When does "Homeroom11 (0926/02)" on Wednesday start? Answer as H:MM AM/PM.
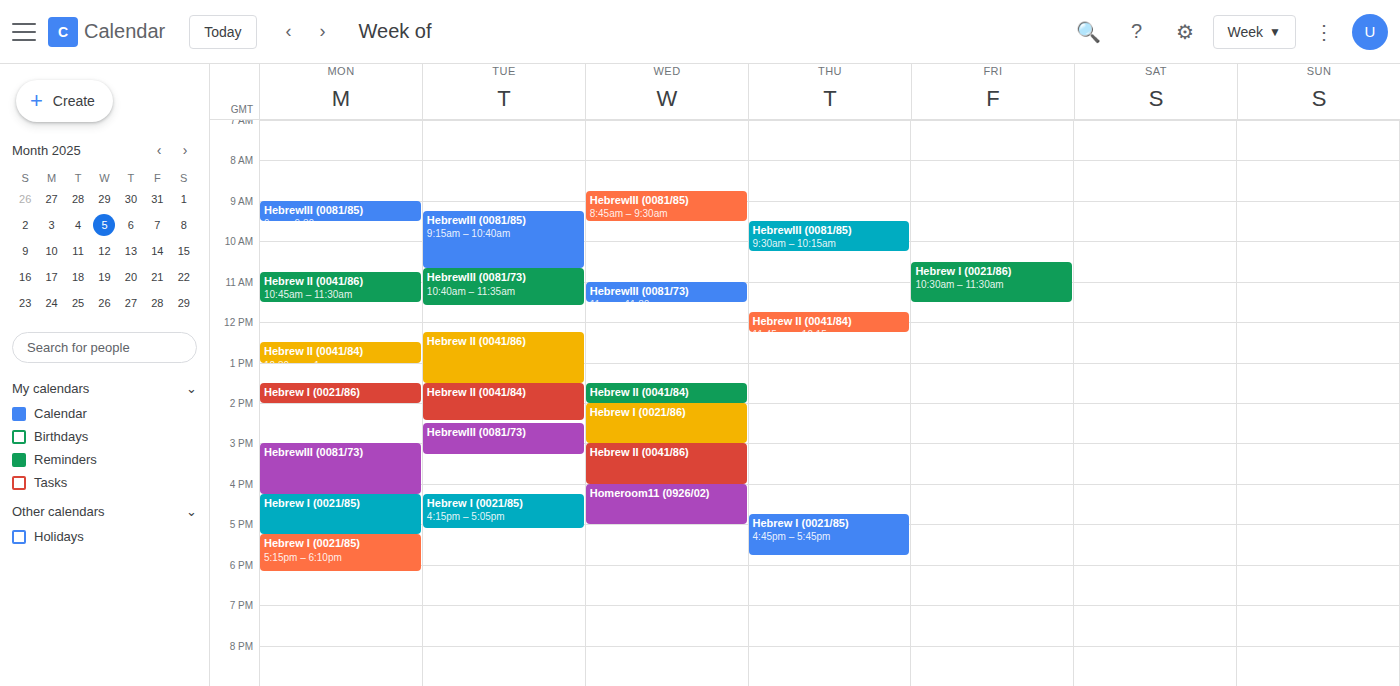
4:00 PM